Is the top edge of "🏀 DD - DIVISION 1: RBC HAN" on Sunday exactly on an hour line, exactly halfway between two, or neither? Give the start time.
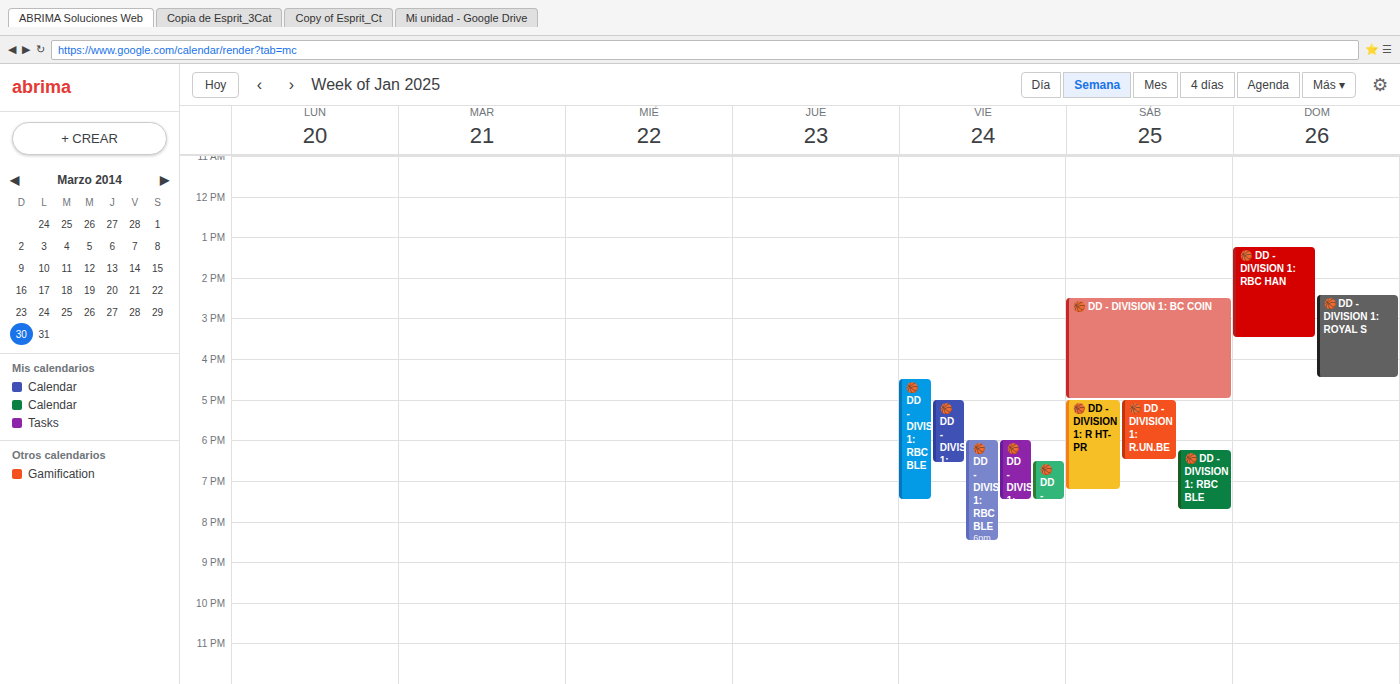
1:15 PM -- neither: a quarter of the way from the 1 PM line to the 2 PM line.